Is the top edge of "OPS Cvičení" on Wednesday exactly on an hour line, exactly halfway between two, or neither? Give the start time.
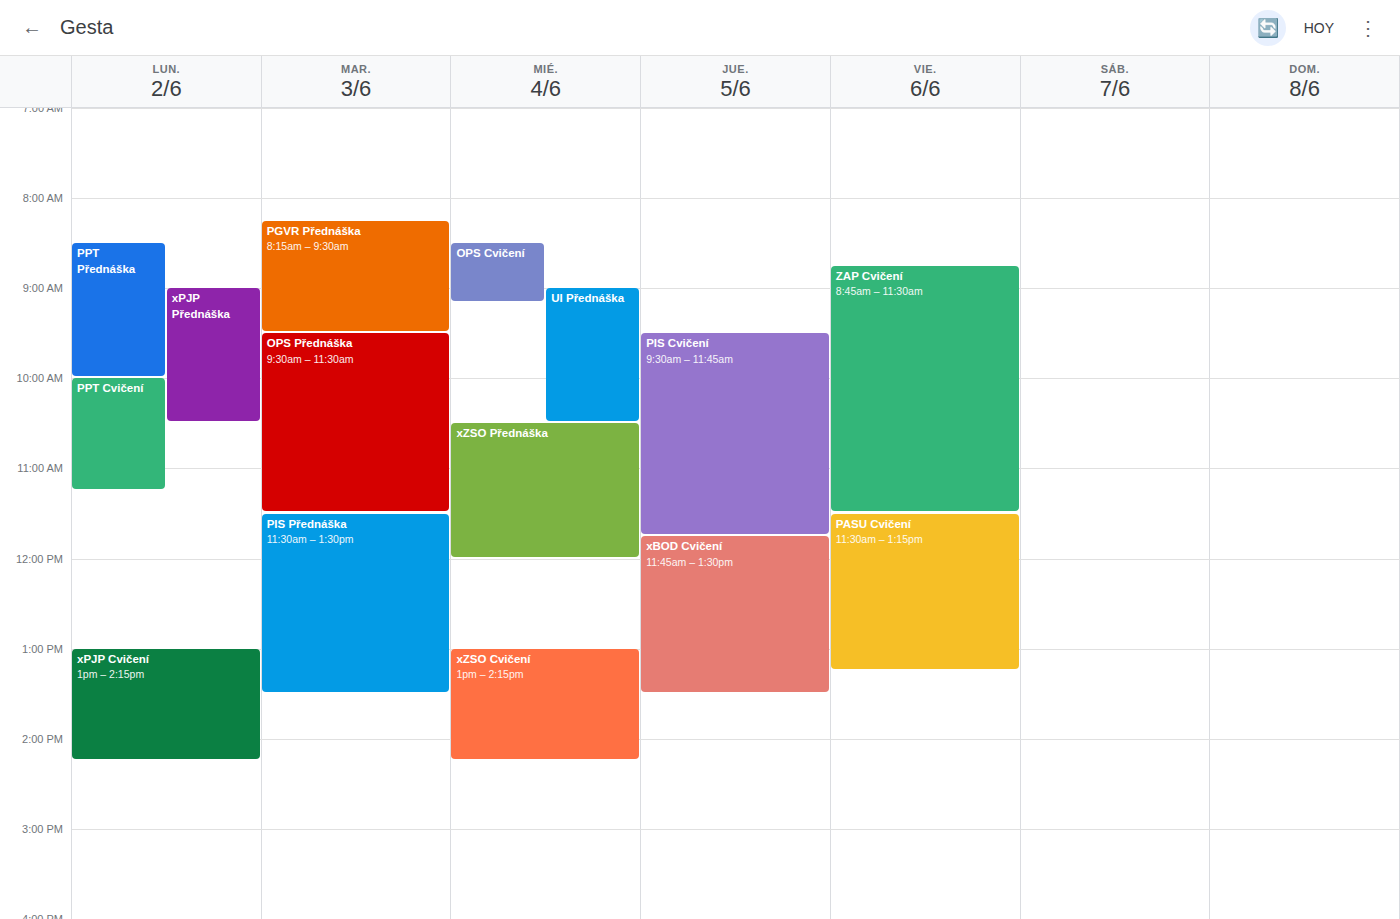
8:30 AM -- halfway between the 8 AM and 9 AM lines.